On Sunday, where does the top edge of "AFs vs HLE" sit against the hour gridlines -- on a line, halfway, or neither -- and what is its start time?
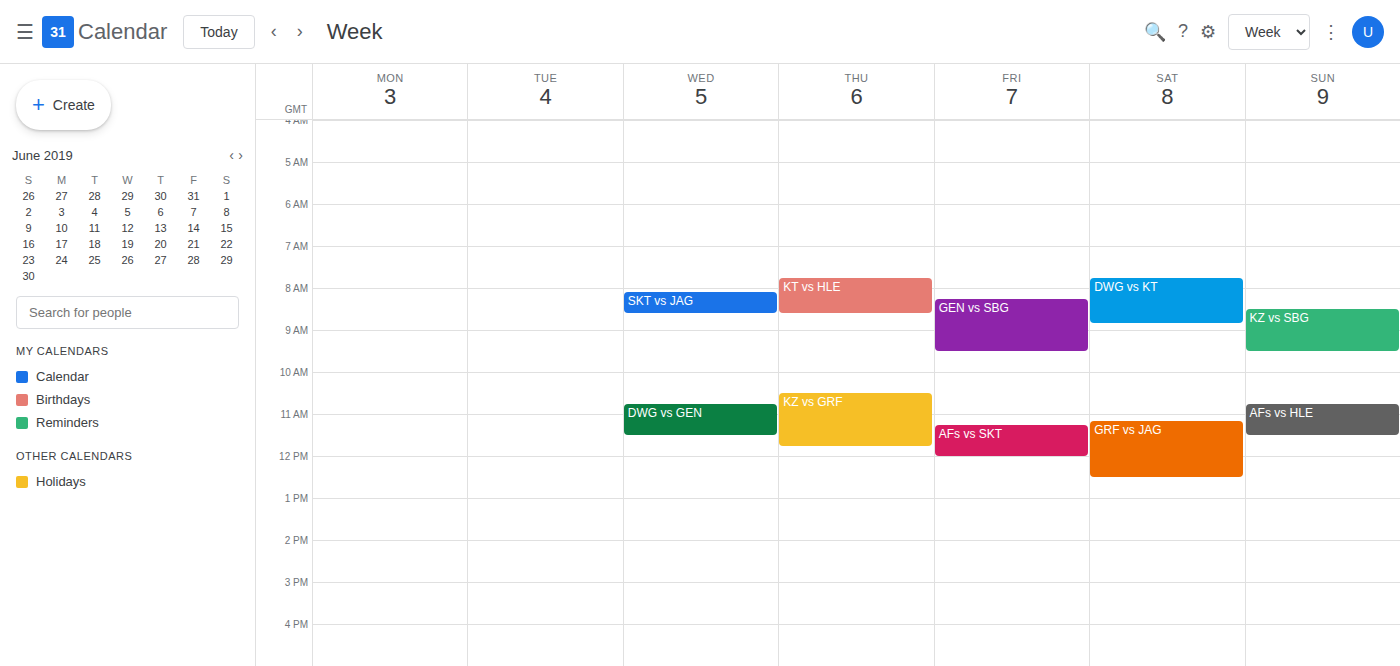
10:45 AM -- neither: three quarters of the way from the 10 AM line to the 11 AM line.